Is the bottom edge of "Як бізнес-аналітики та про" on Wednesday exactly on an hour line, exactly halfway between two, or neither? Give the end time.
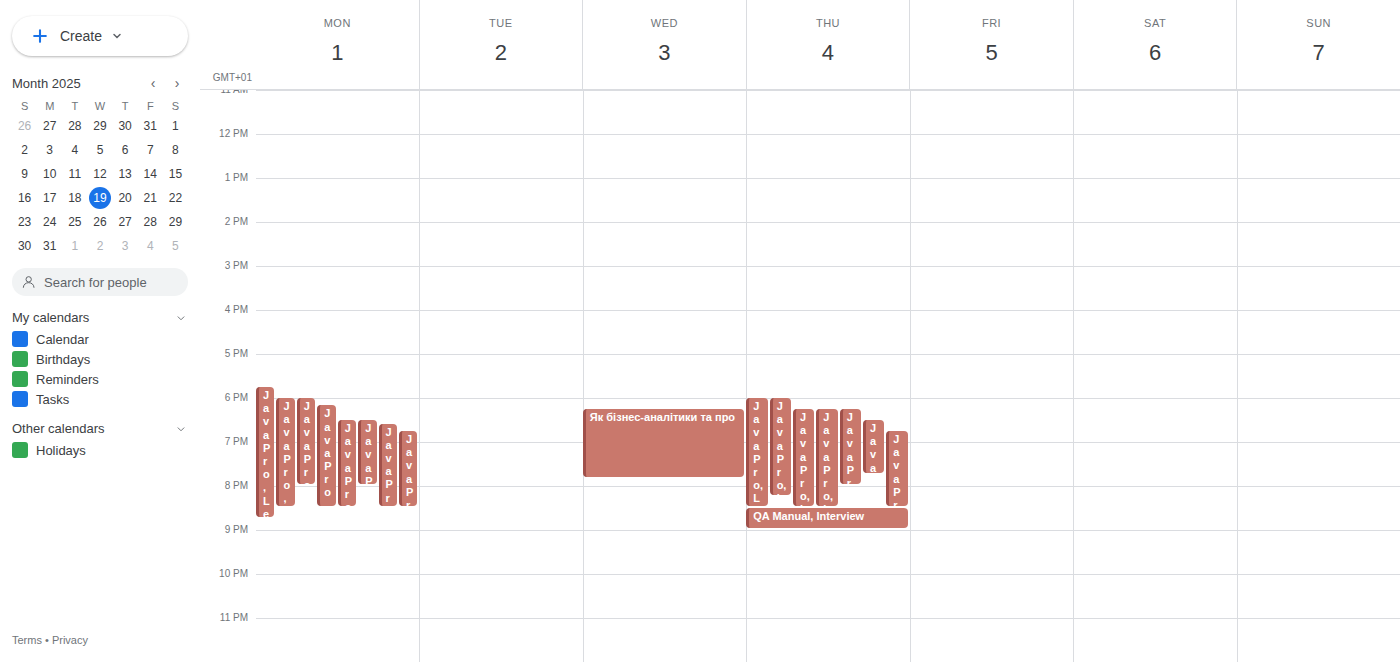
19:50 -- neither: 50 minutes below the 19:00 line and 10 minutes above the 20:00 line.